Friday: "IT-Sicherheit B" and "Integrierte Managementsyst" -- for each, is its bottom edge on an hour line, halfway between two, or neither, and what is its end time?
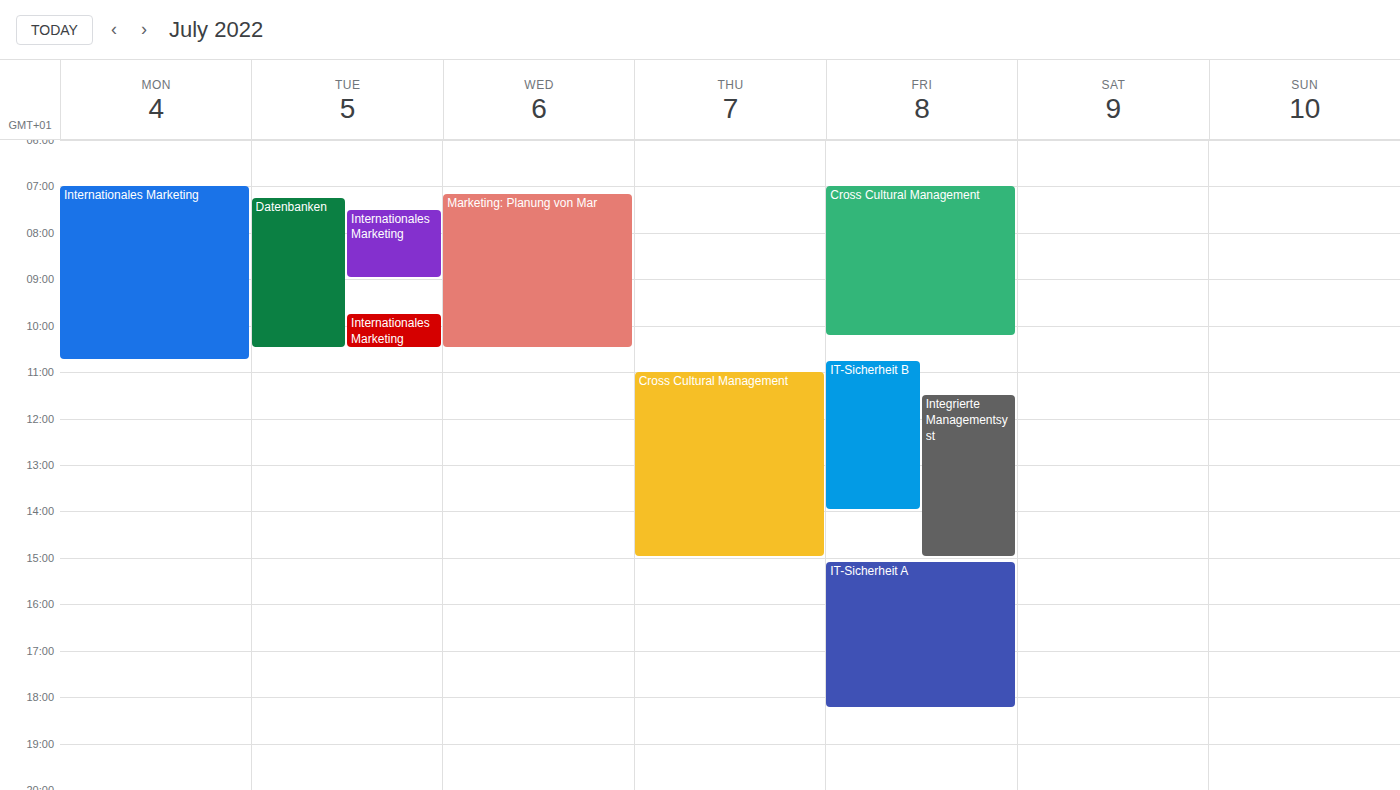
"IT-Sicherheit B": 14:00, exactly on the 14:00 line. "Integrierte Managementsyst": 15:00, exactly on the 15:00 line.